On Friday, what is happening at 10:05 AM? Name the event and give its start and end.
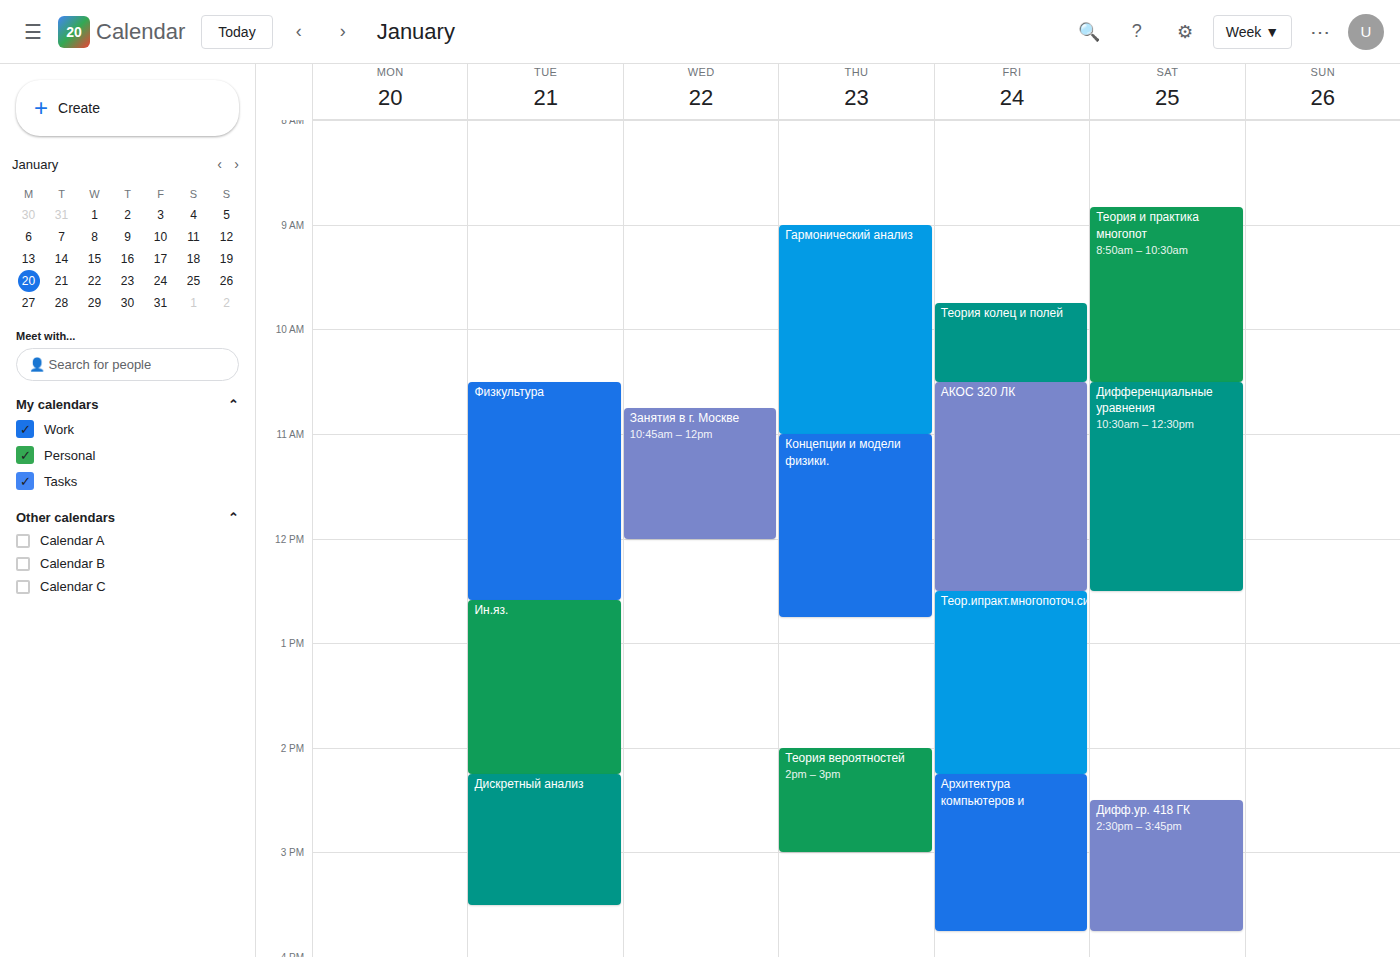
"Теория колец и полей", 9:45 AM to 10:30 AM